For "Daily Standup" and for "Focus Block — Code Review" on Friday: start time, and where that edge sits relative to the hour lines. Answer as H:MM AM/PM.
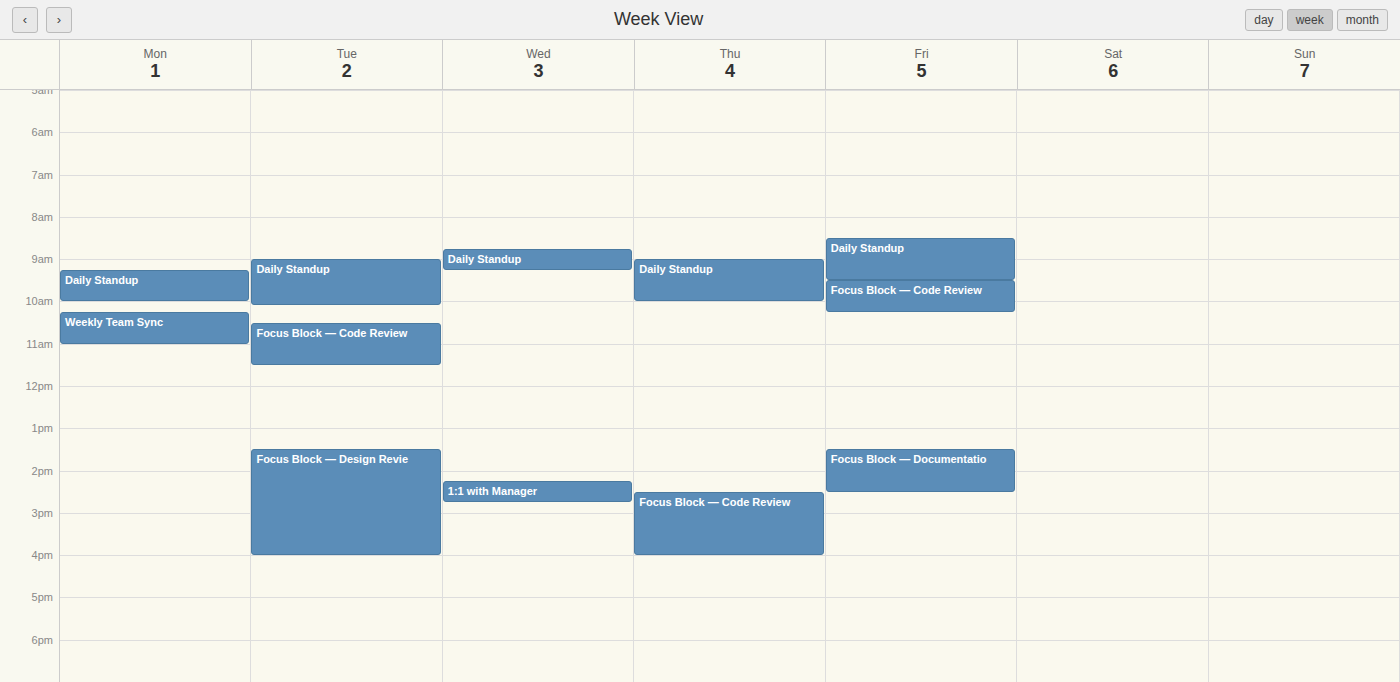
"Daily Standup": 8:30 AM, halfway between the 8 AM and 9 AM lines. "Focus Block — Code Review": 9:30 AM, halfway between the 9 AM and 10 AM lines.